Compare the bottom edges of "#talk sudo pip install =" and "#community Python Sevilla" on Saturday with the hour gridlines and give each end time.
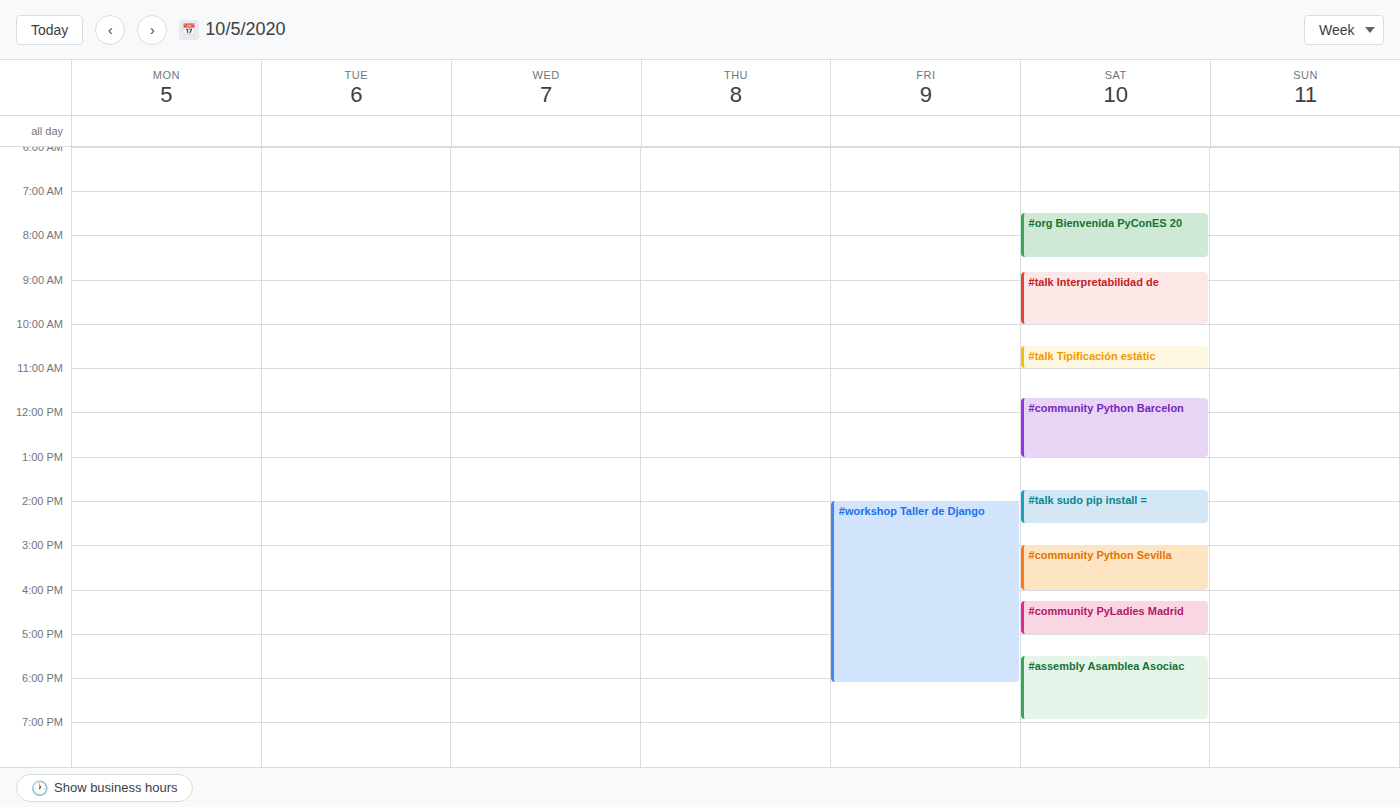
"#talk sudo pip install =": 2:30 PM, halfway between the 2 PM and 3 PM lines. "#community Python Sevilla": 4:00 PM, exactly on the 4 PM line.